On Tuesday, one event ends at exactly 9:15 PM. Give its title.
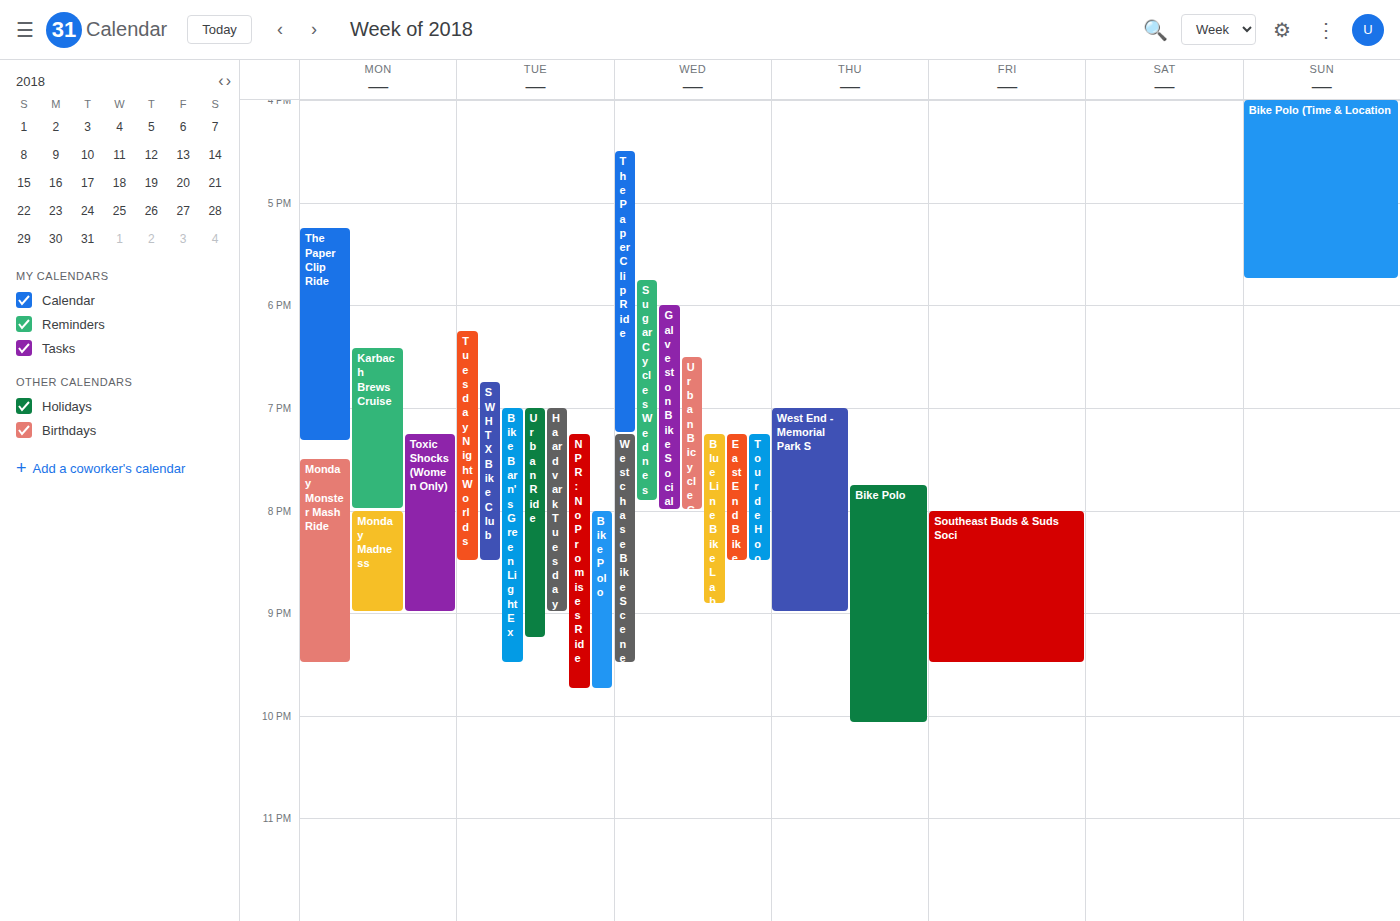
"Urban Ride"